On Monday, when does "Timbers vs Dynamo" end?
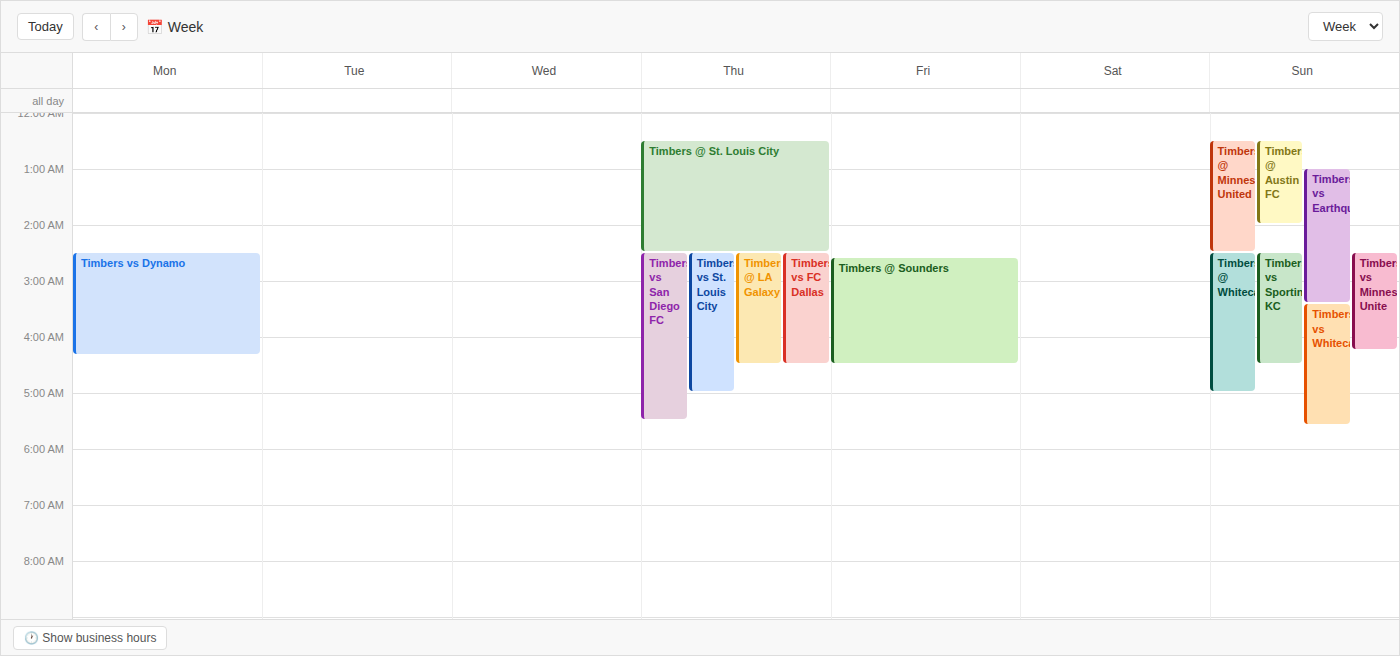
4:20 AM